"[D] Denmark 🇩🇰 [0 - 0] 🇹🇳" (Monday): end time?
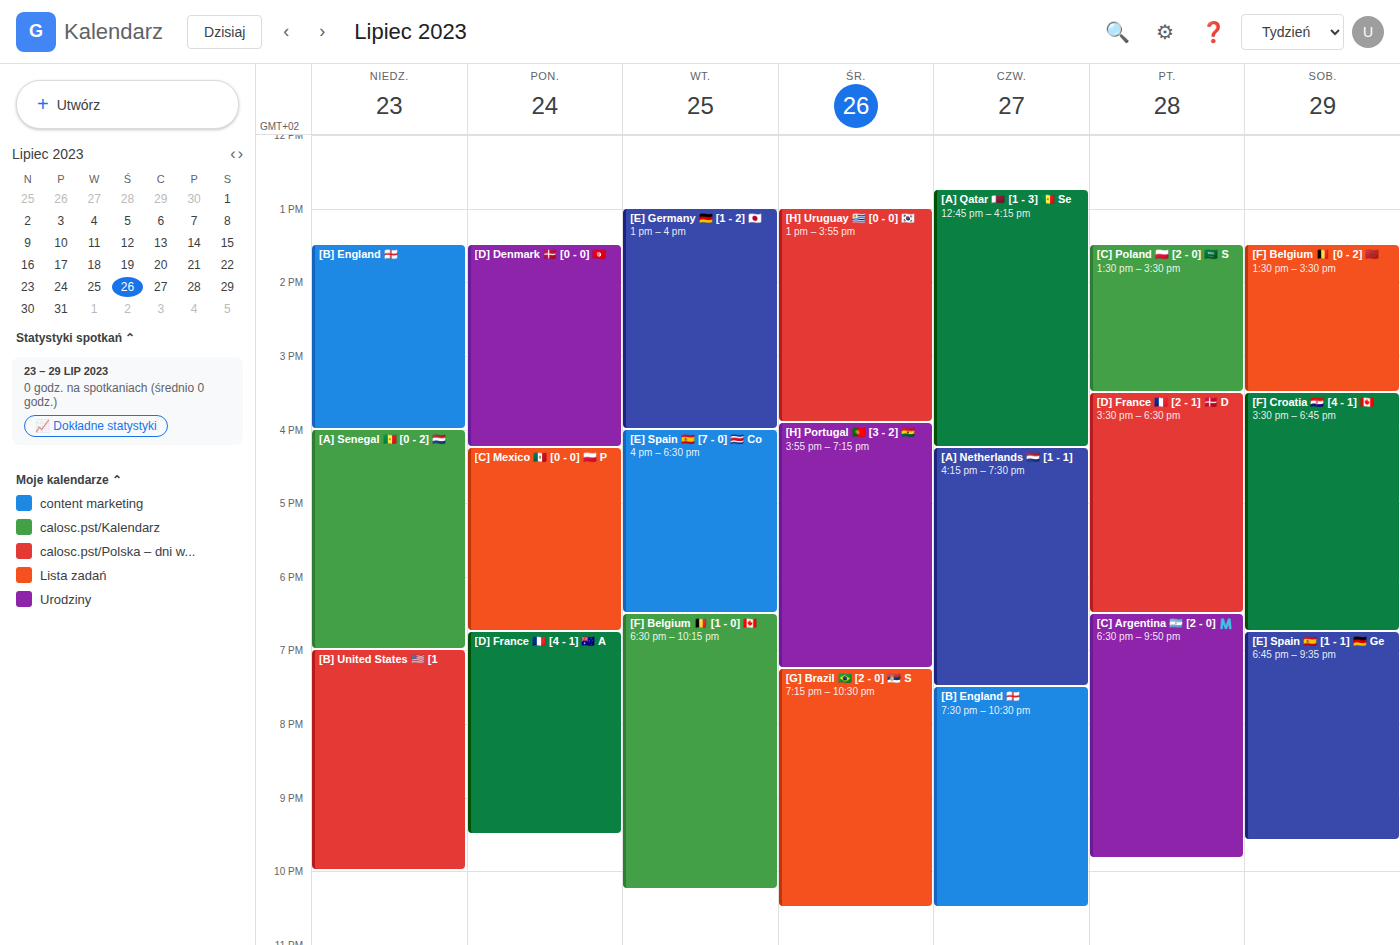
4:15 PM